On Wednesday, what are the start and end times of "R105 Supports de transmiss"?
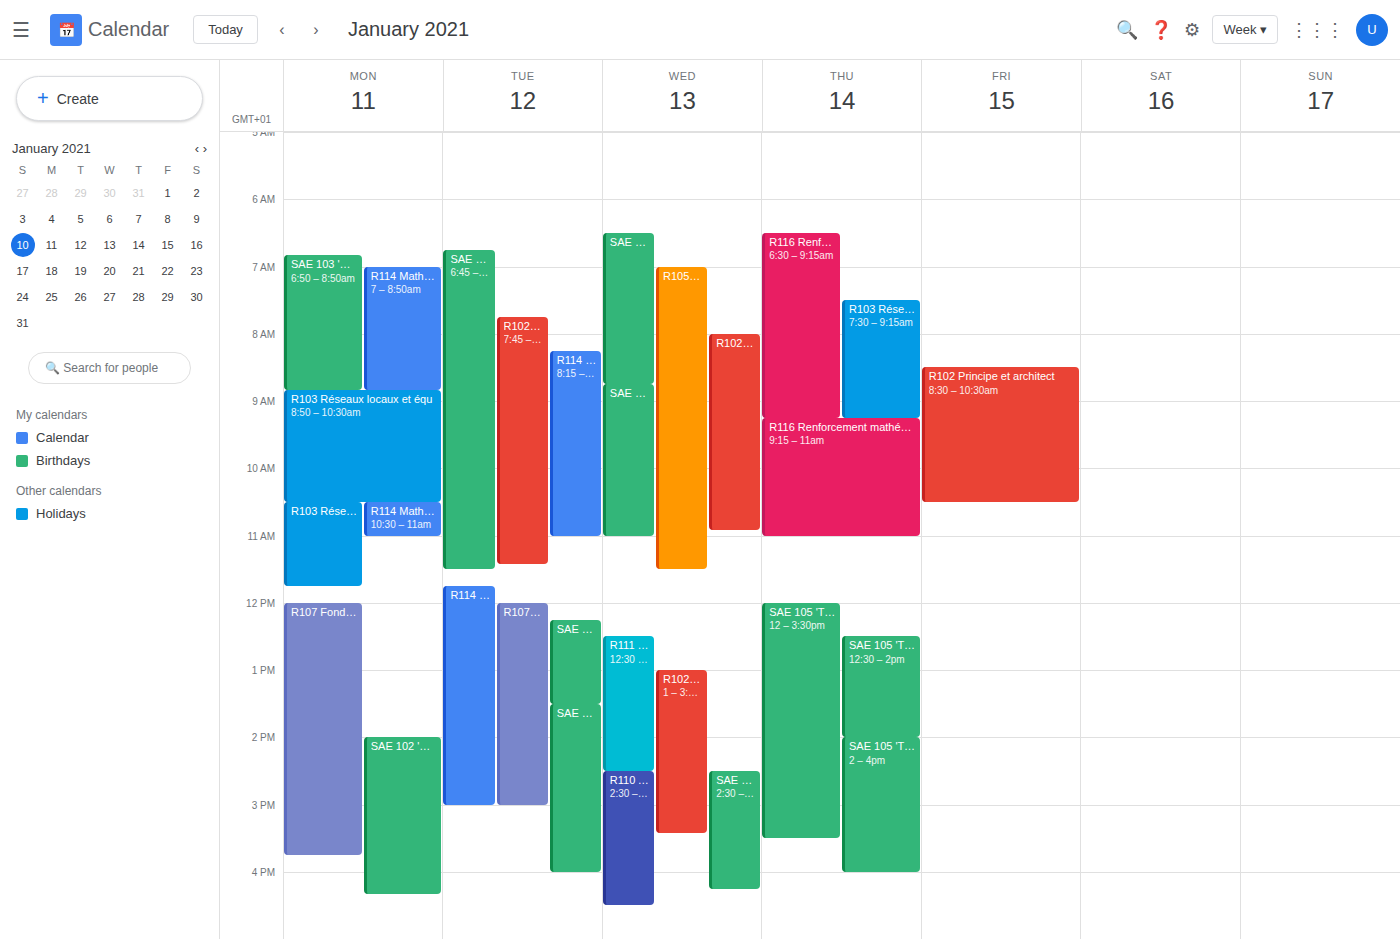
7:00 AM to 11:30 AM